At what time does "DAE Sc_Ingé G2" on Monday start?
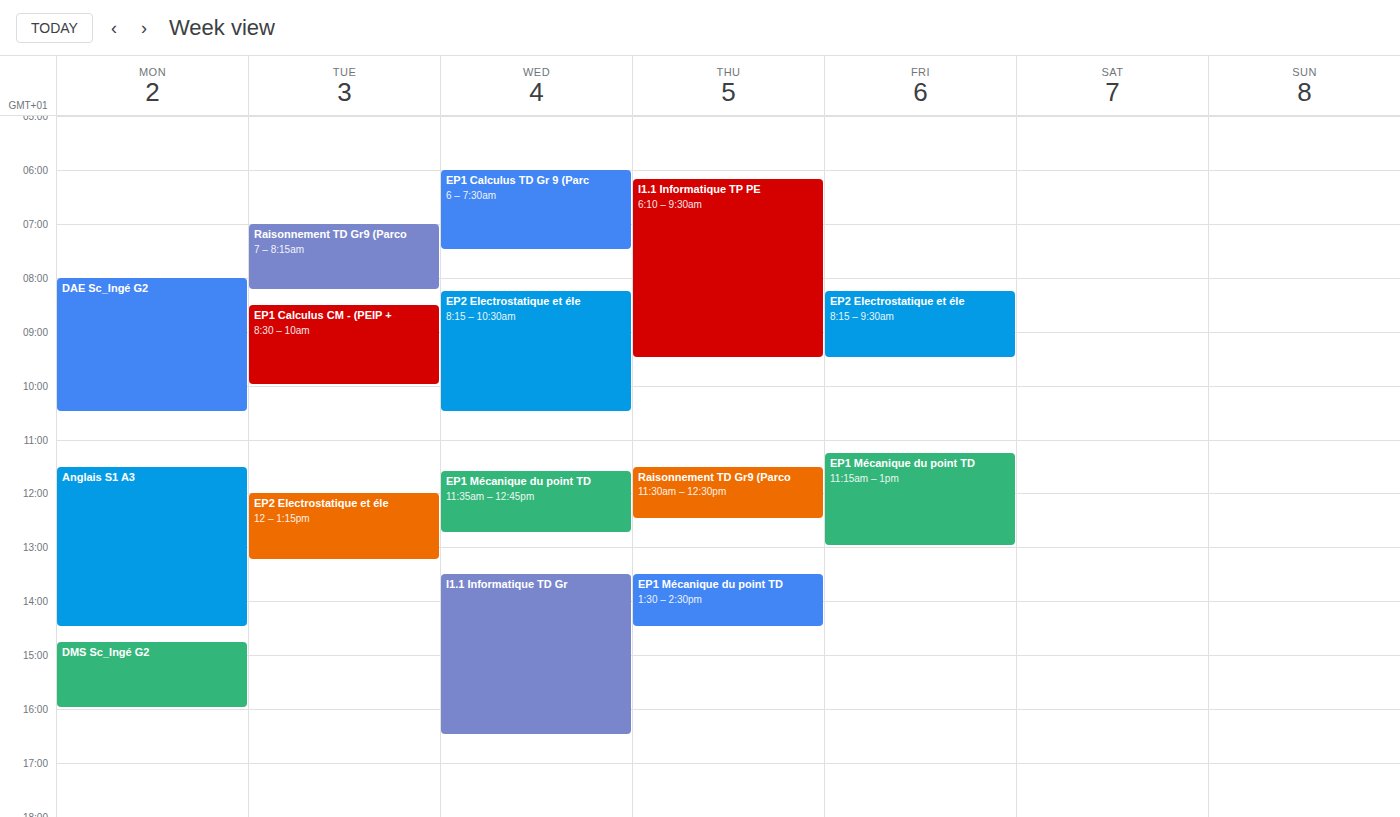
08:00